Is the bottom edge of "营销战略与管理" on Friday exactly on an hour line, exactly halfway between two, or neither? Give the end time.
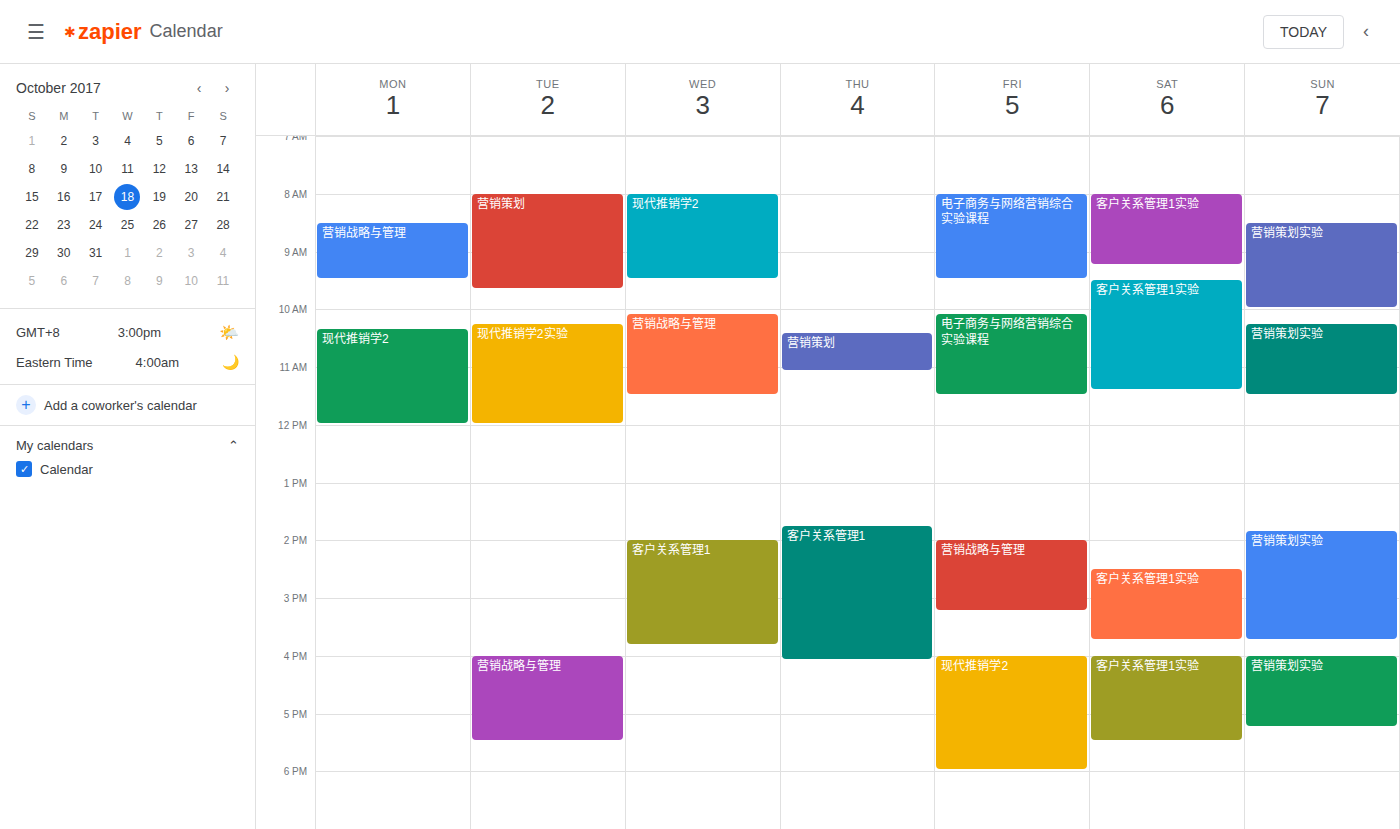
3:15 PM -- neither: a quarter of the way from the 3 PM line to the 4 PM line.